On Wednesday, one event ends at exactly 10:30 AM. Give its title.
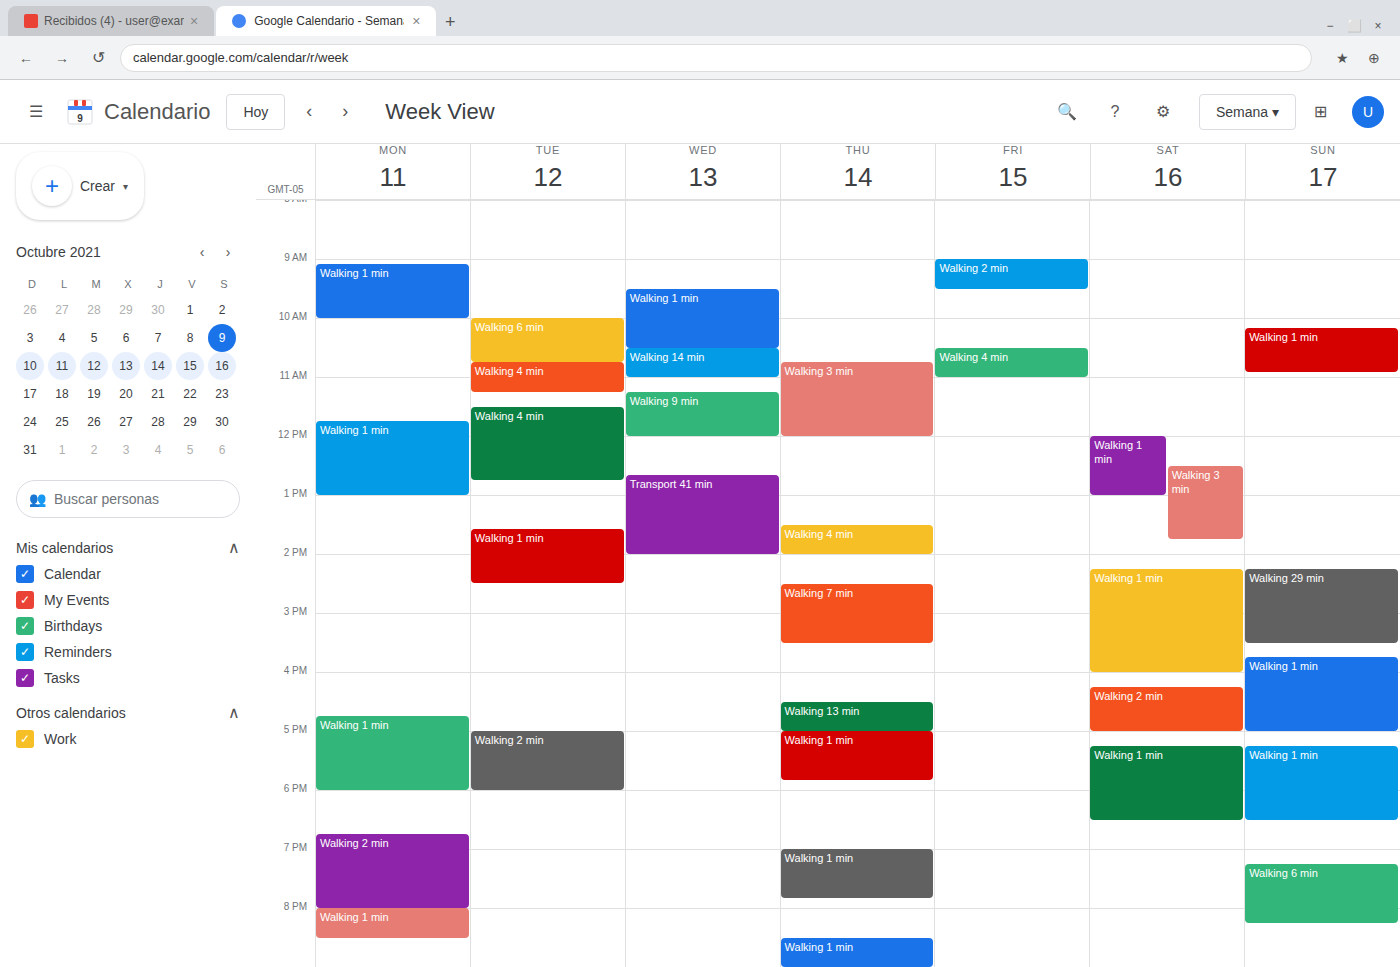
"Walking 1 min"